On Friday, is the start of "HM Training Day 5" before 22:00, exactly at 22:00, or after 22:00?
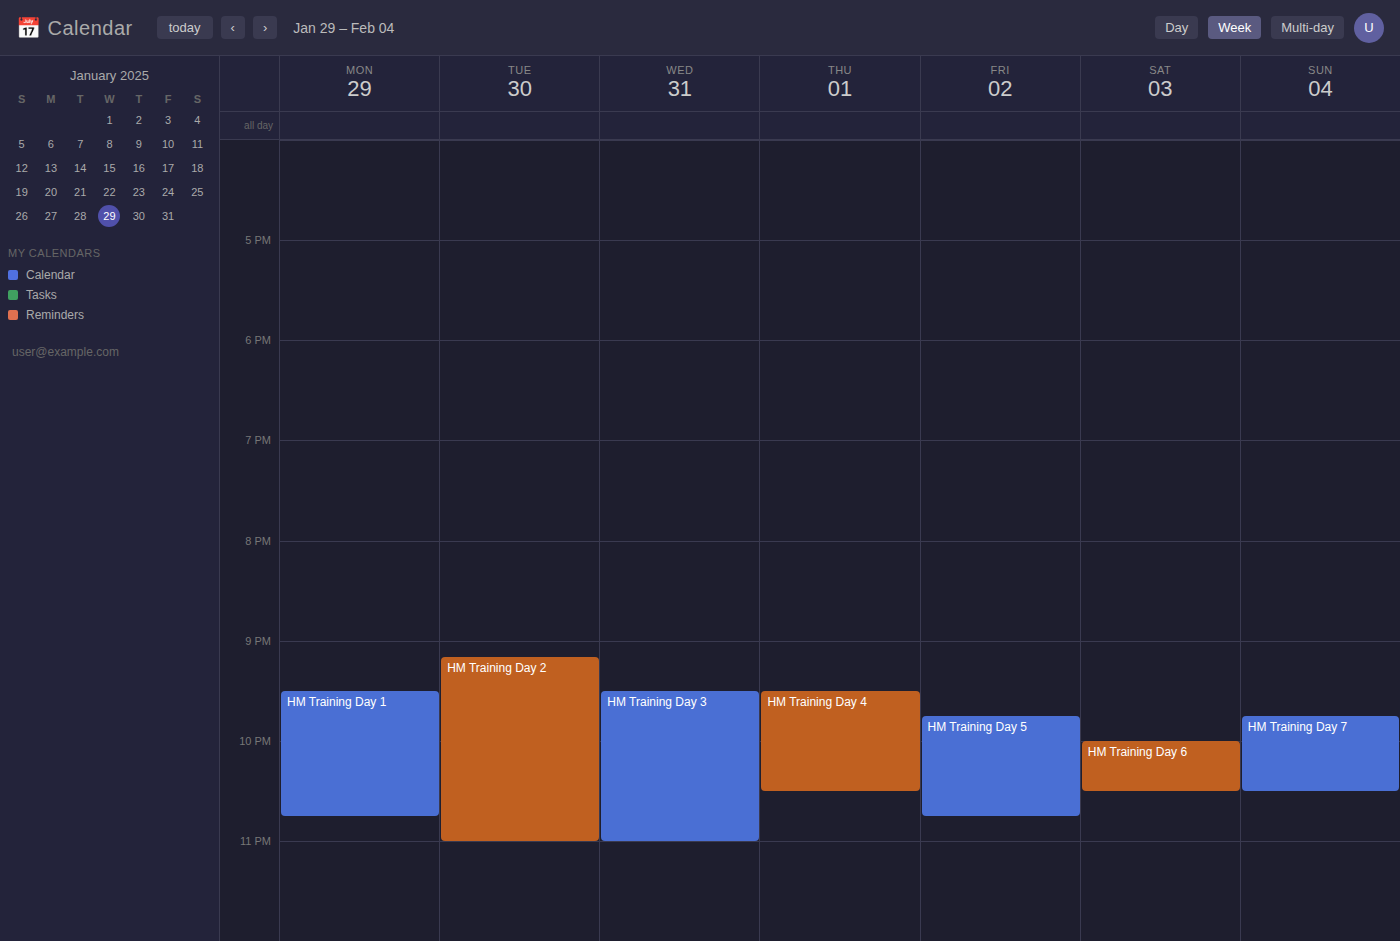
21:45 -- before 22:00, 15 minutes above the 22:00 line.